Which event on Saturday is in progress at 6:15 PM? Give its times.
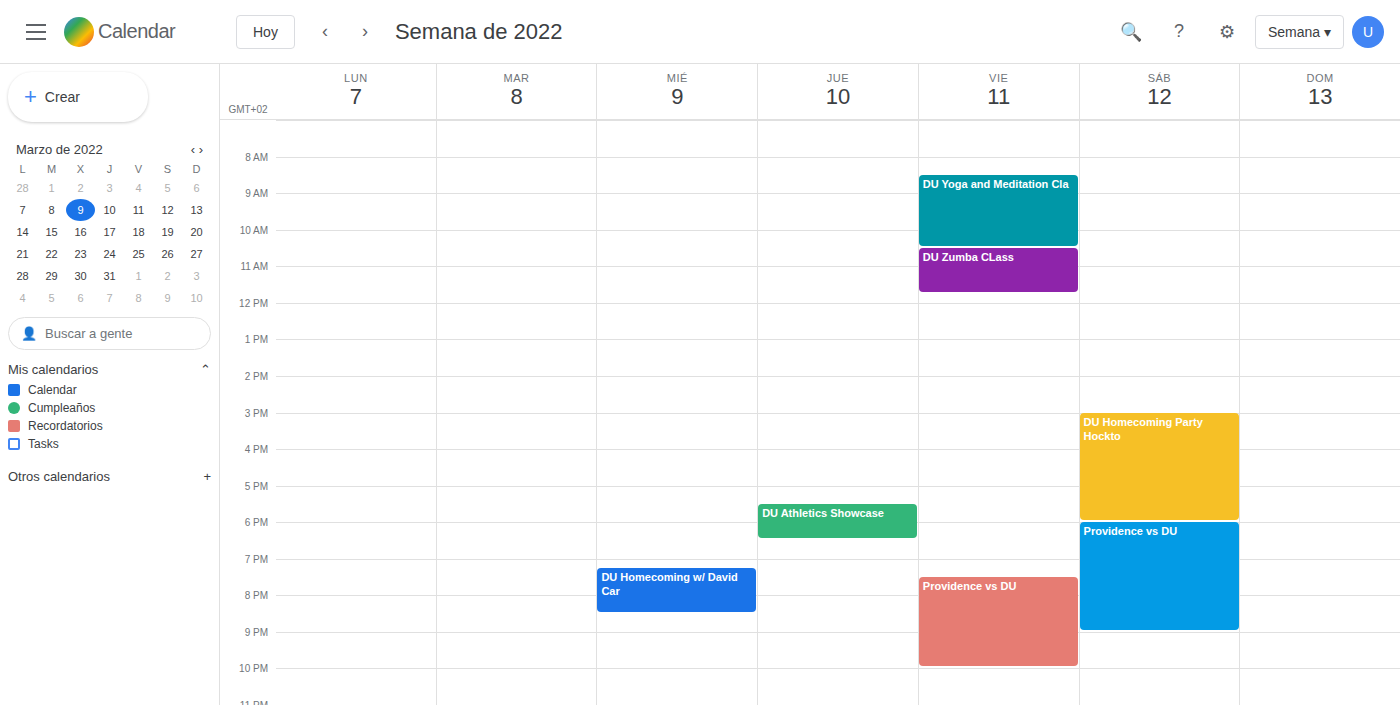
"Providence vs DU", 6:00 PM to 9:00 PM